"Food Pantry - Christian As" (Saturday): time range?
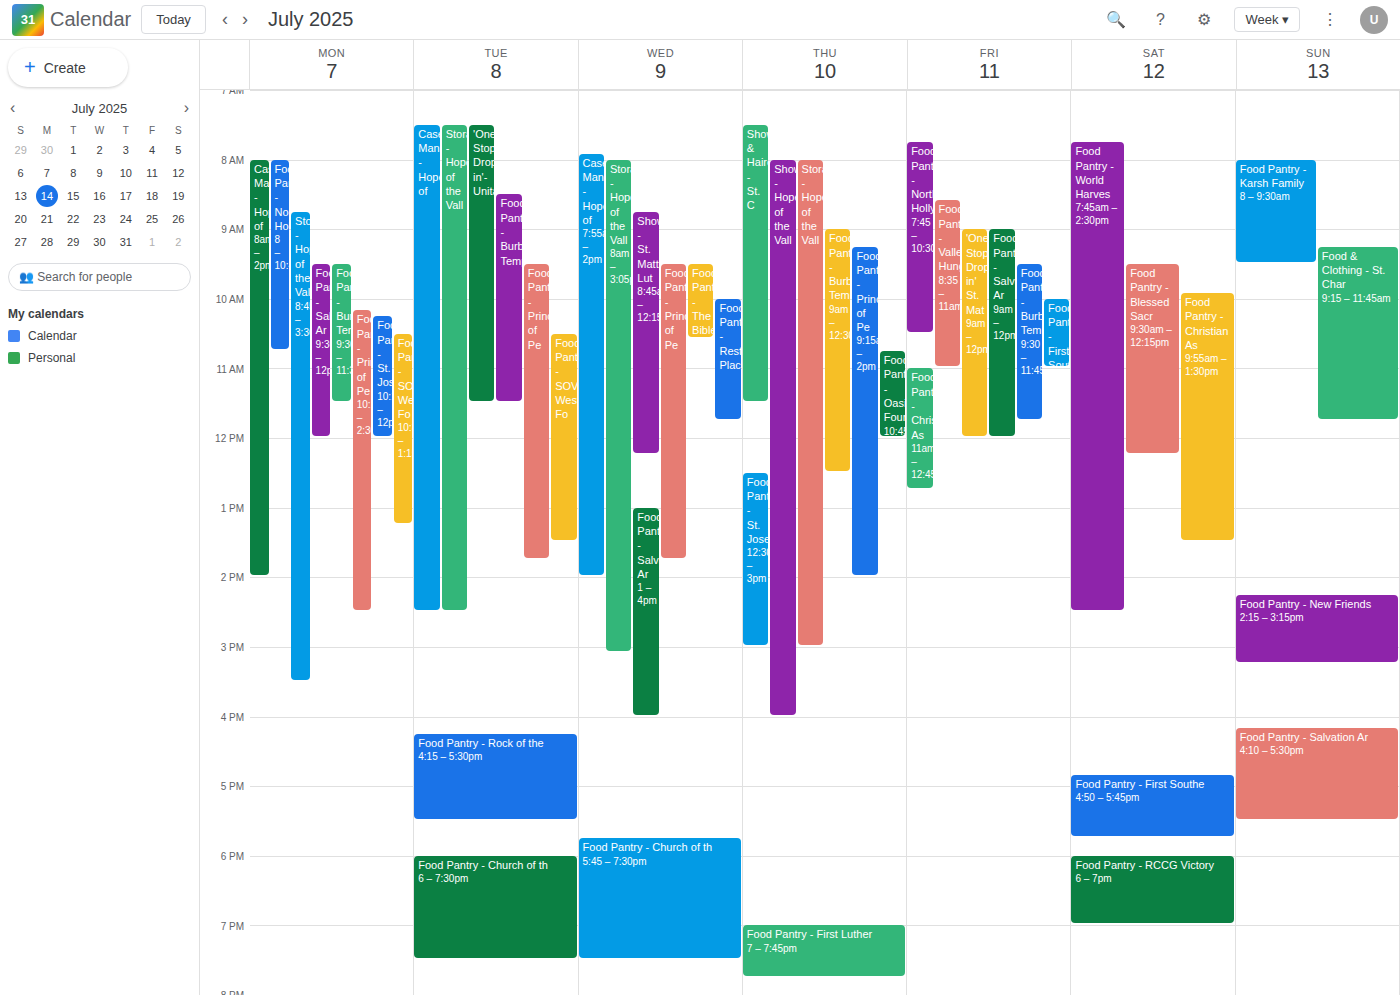
9:55 AM to 1:30 PM